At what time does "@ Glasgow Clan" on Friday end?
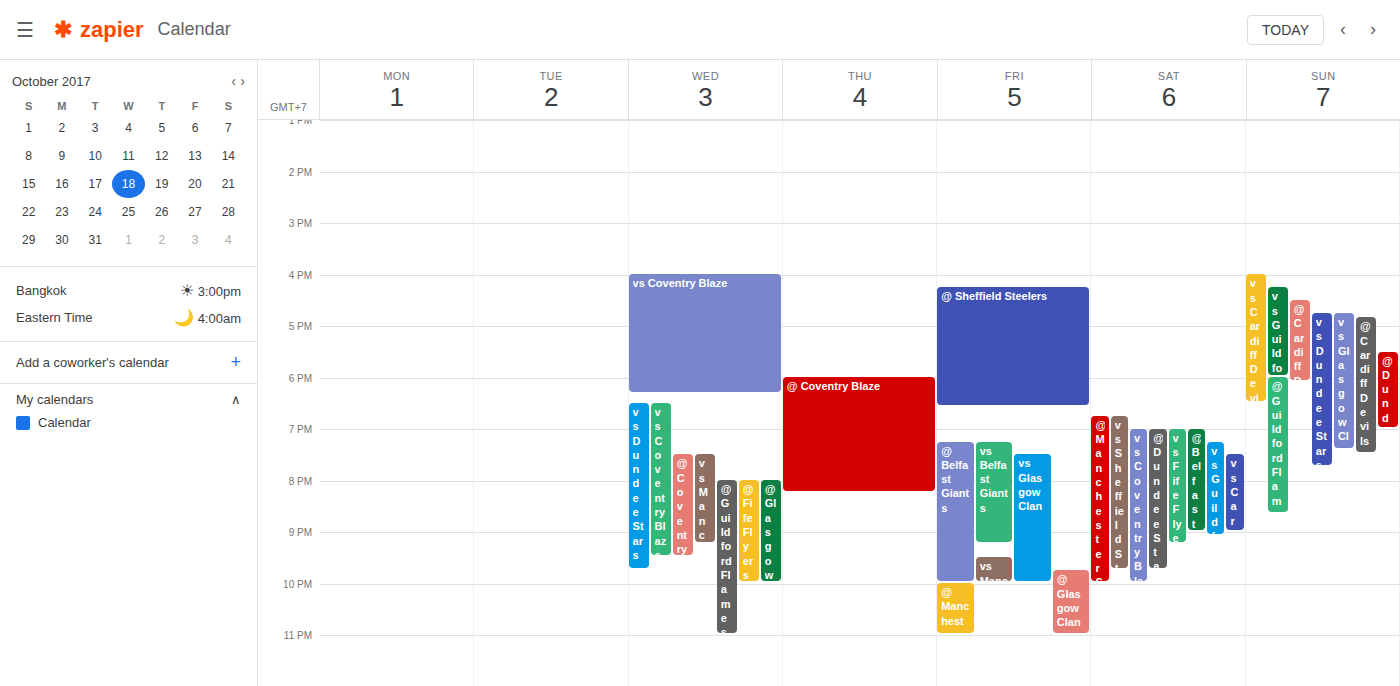
11:00 PM